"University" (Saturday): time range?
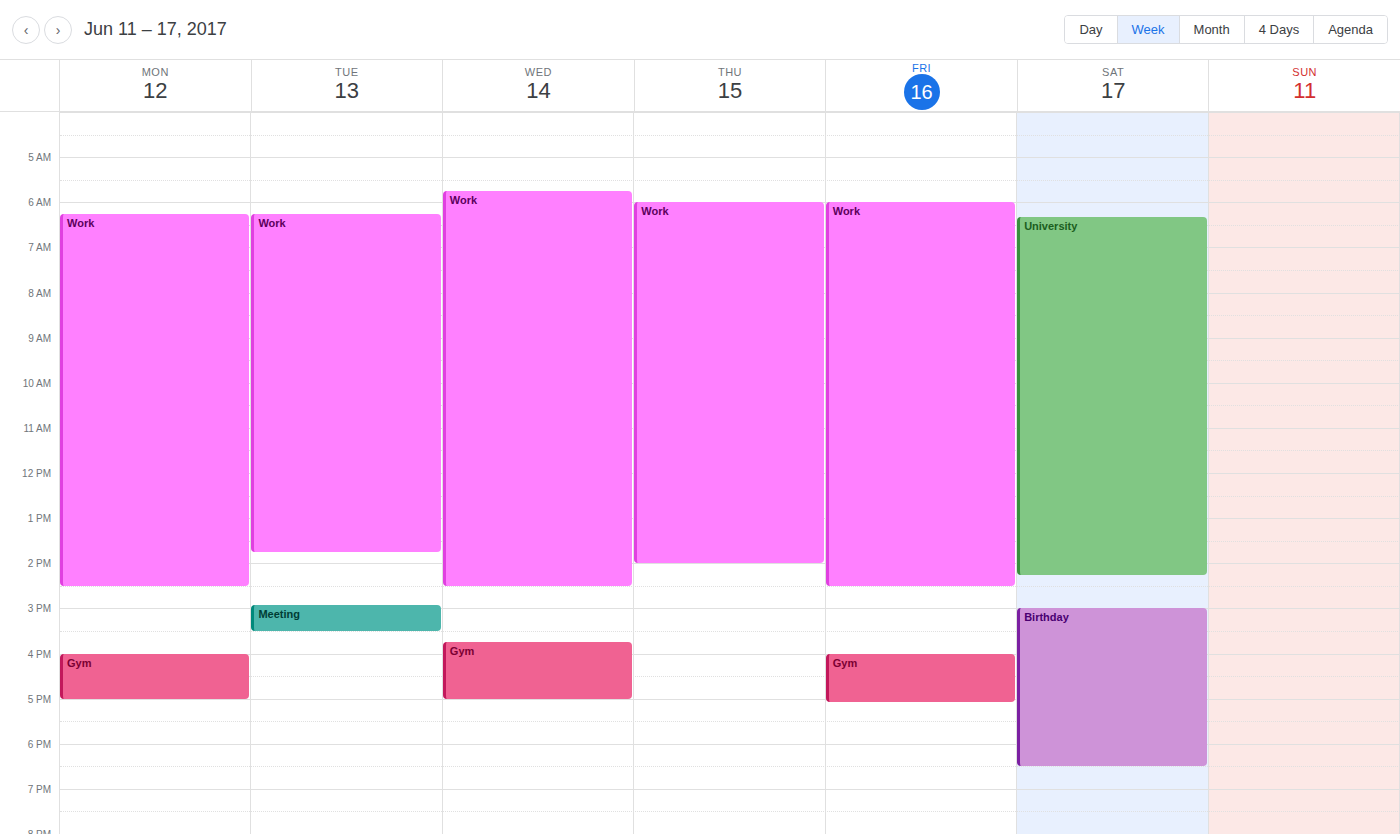
6:20 AM to 2:15 PM